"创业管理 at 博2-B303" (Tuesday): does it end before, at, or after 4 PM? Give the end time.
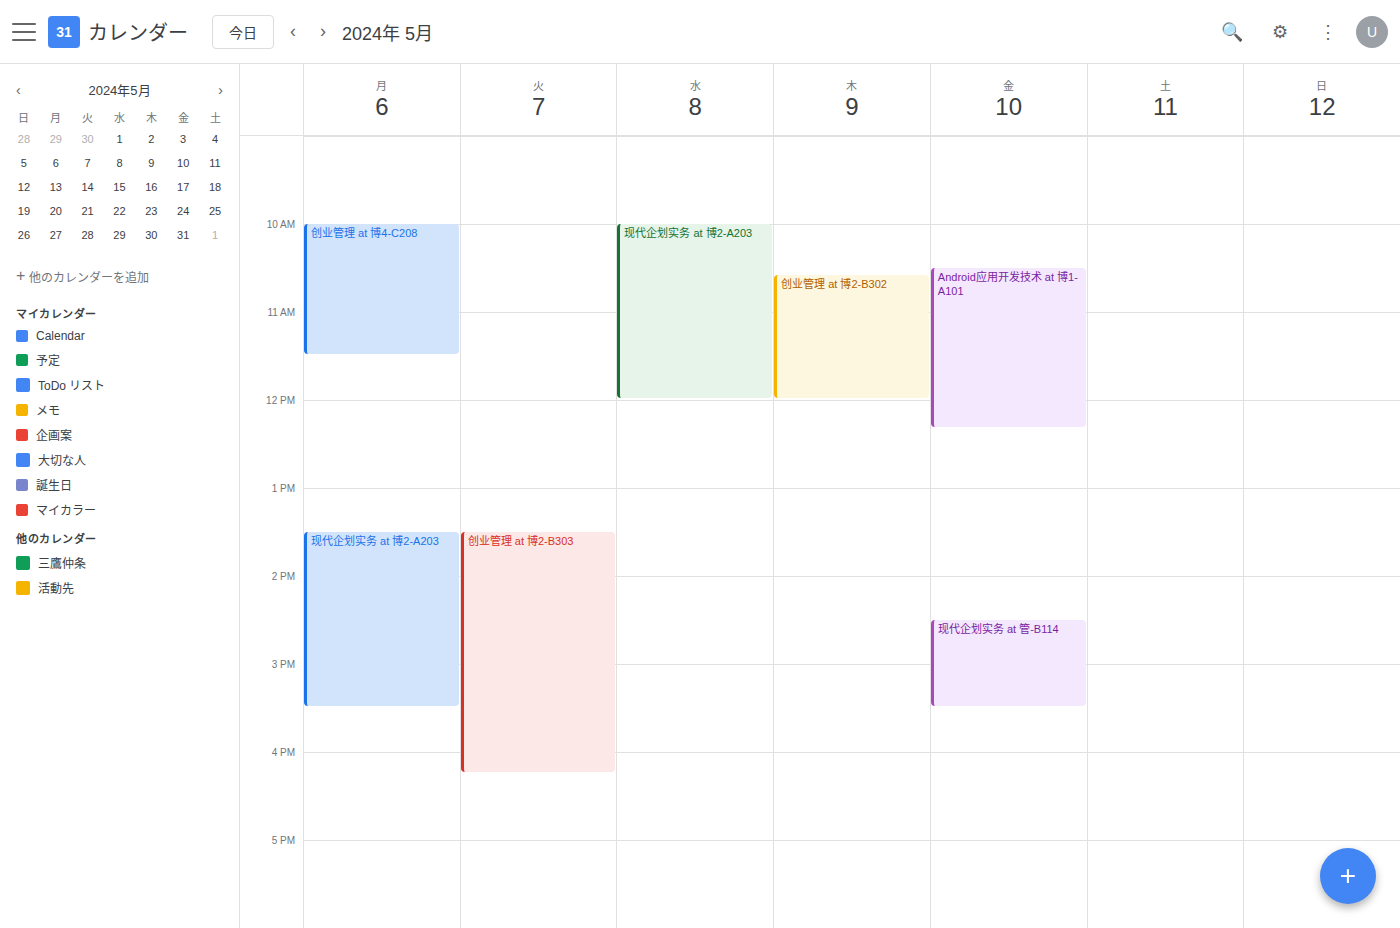
4:15 PM -- after 4 PM, 15 minutes below the 4 PM line.